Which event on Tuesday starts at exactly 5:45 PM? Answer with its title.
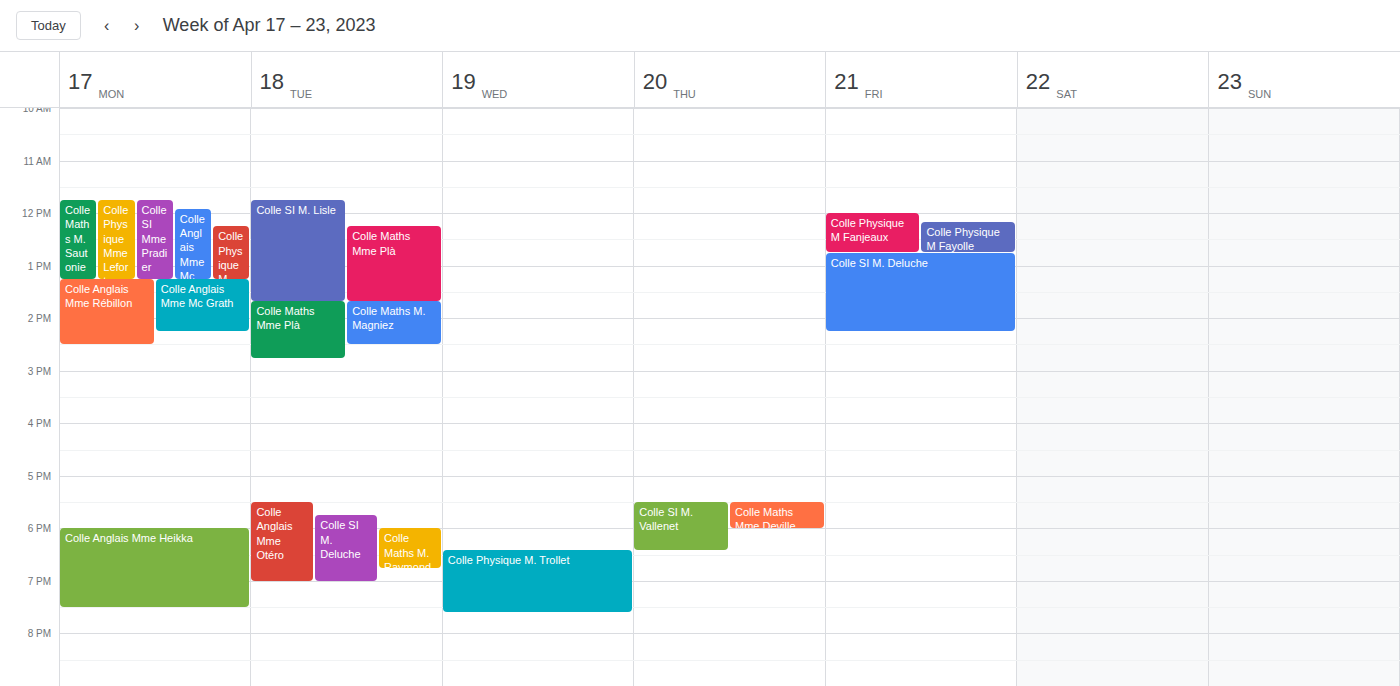
"Colle SI M. Deluche"